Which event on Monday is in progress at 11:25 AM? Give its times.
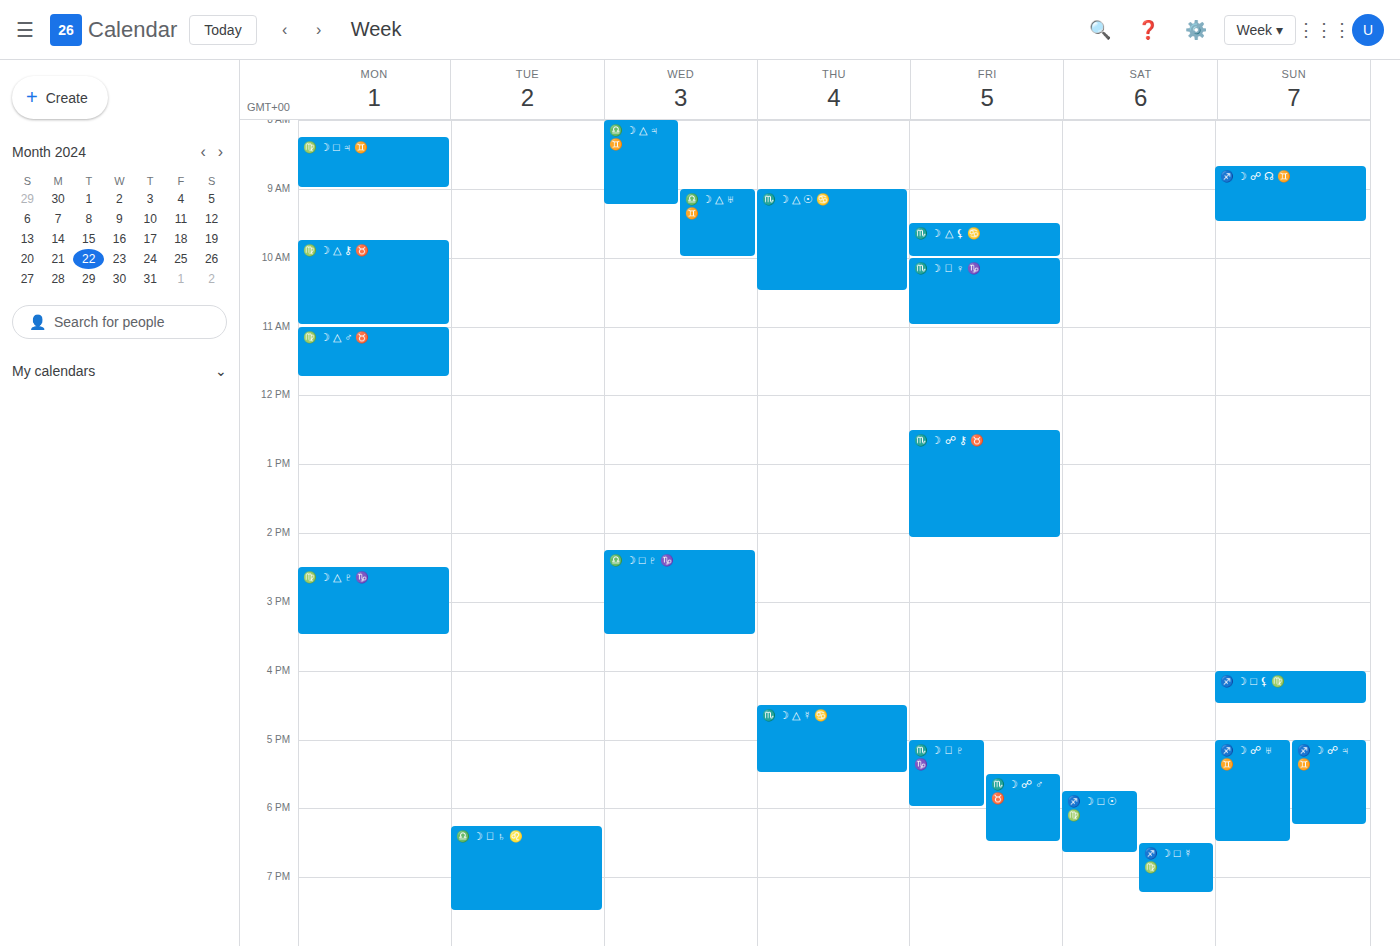
"♍️ ☽ △ ♂ ♉️", 11:00 AM to 11:45 AM